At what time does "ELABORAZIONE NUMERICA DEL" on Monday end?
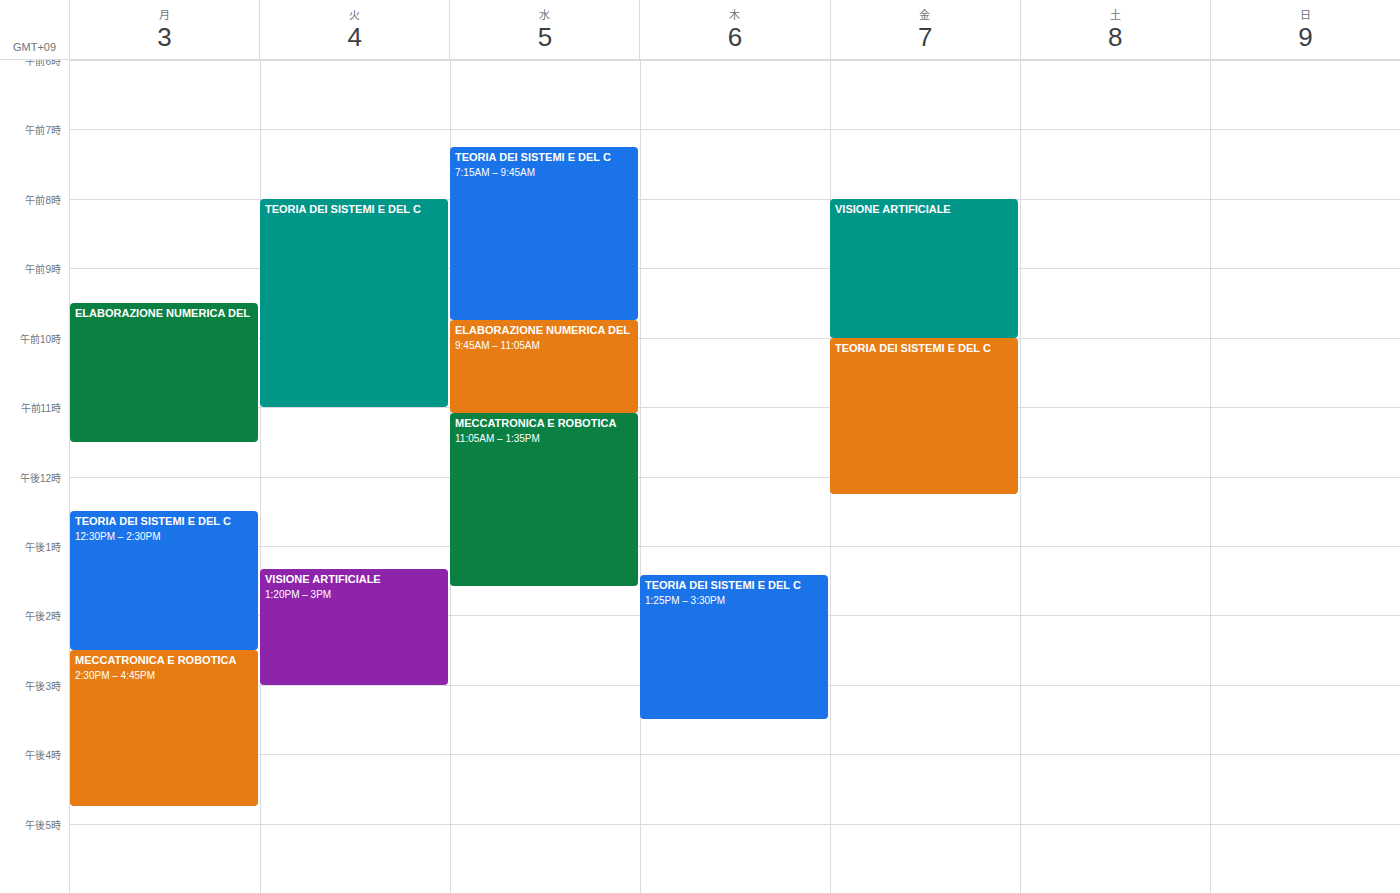
11:30